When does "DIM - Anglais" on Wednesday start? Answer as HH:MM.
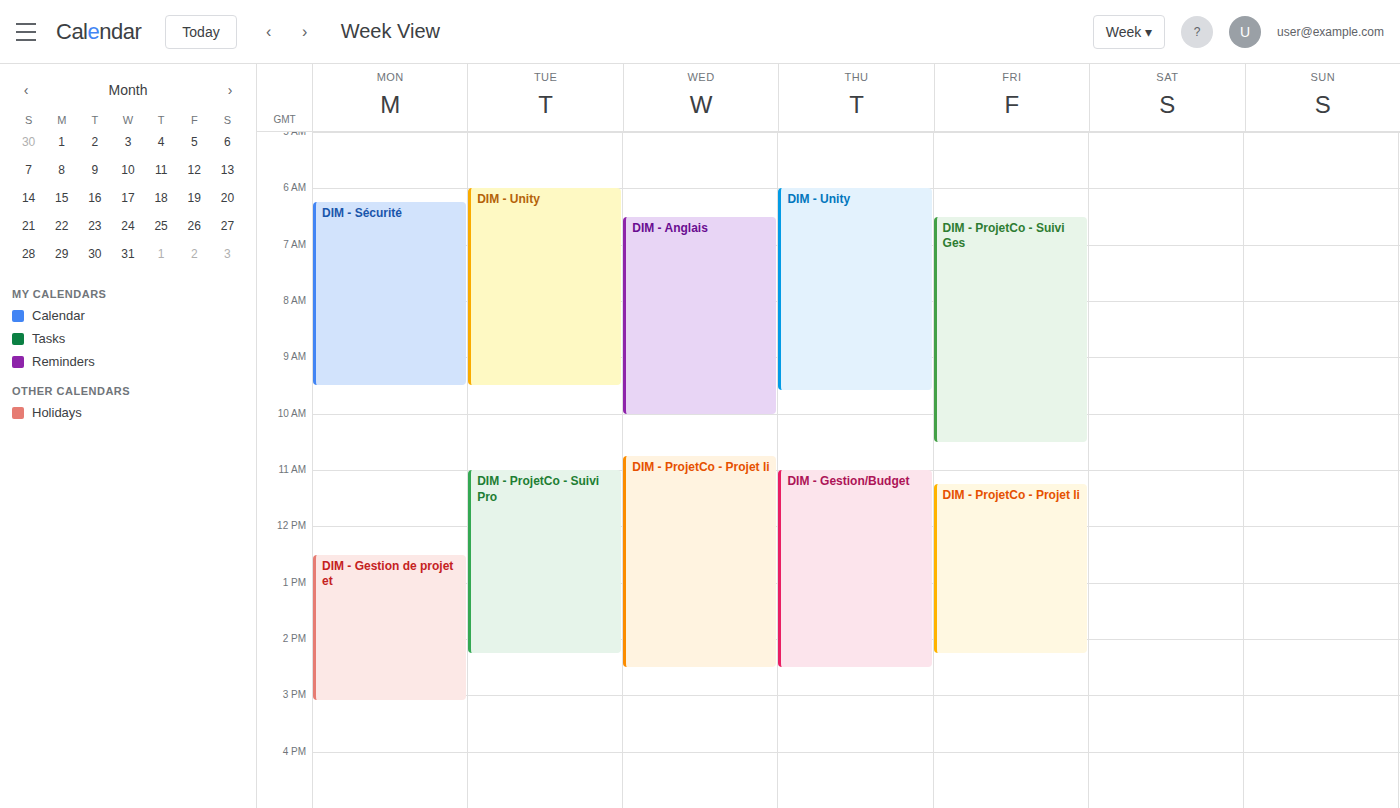
06:30